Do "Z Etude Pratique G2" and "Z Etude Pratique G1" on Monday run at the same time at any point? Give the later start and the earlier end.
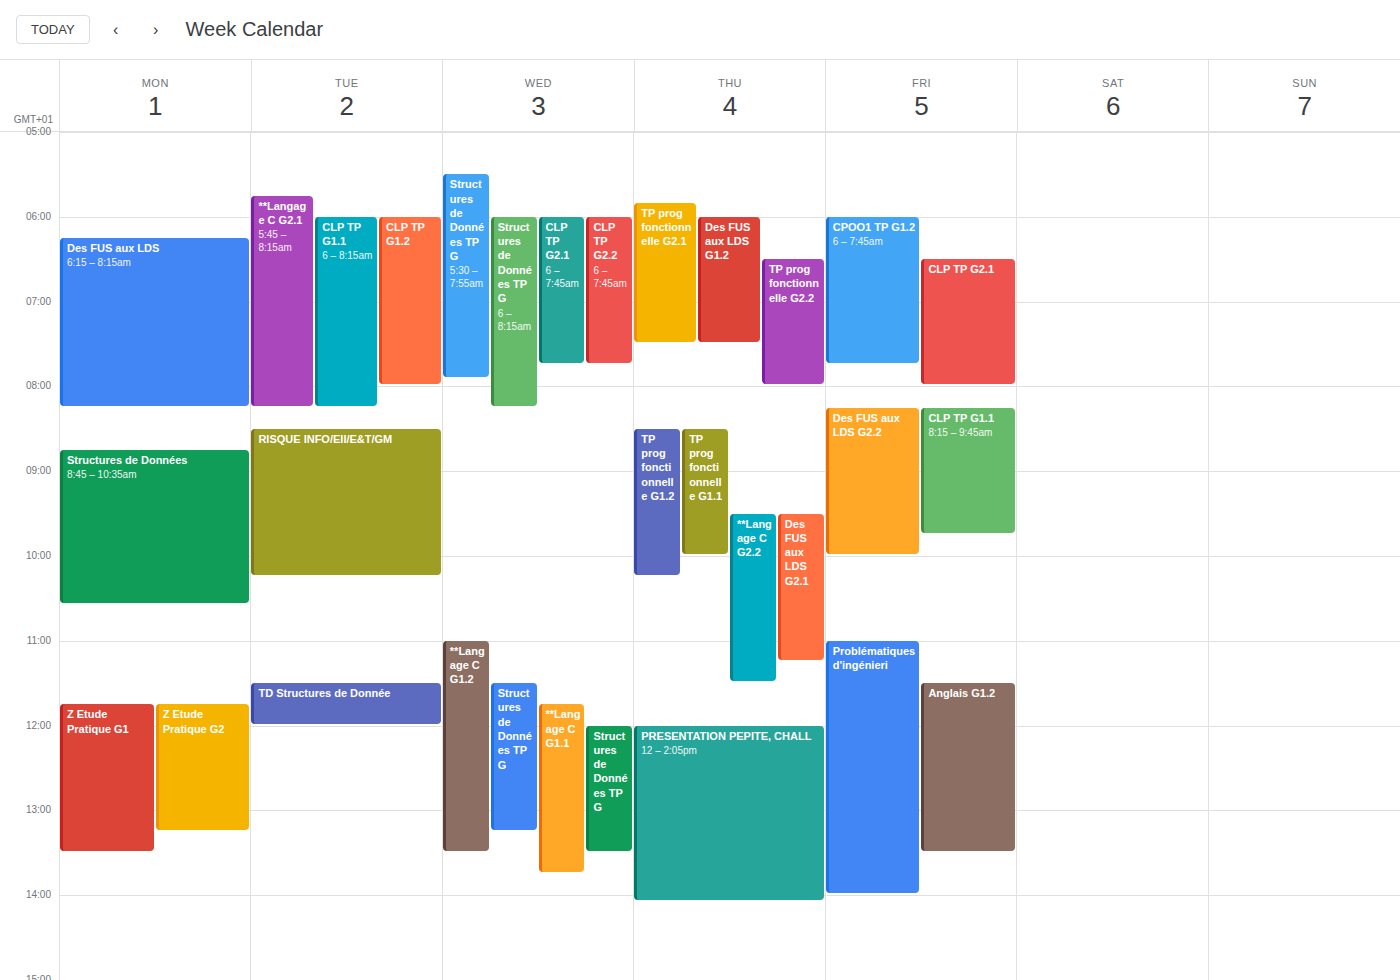
"Z Etude Pratique G1" starts at 11:45, before "Z Etude Pratique G2" ends at 13:15 -- they overlap.